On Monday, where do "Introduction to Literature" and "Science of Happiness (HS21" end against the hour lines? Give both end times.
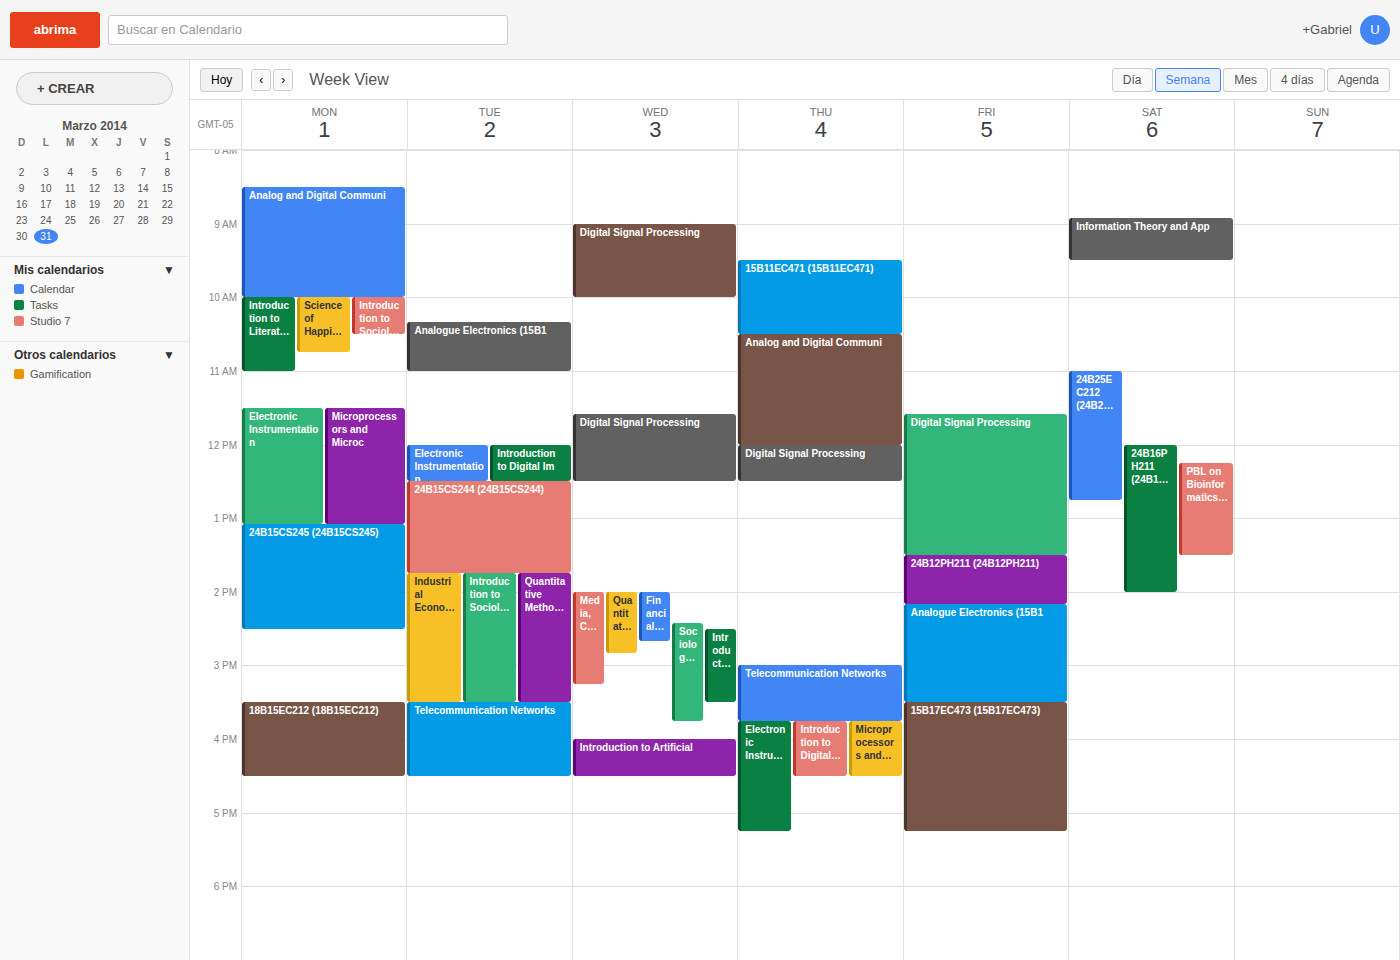
"Introduction to Literature": 11:00 AM, exactly on the 11 AM line. "Science of Happiness (HS21": 10:45 AM, neither: three quarters of the way from the 10 AM line to the 11 AM line.